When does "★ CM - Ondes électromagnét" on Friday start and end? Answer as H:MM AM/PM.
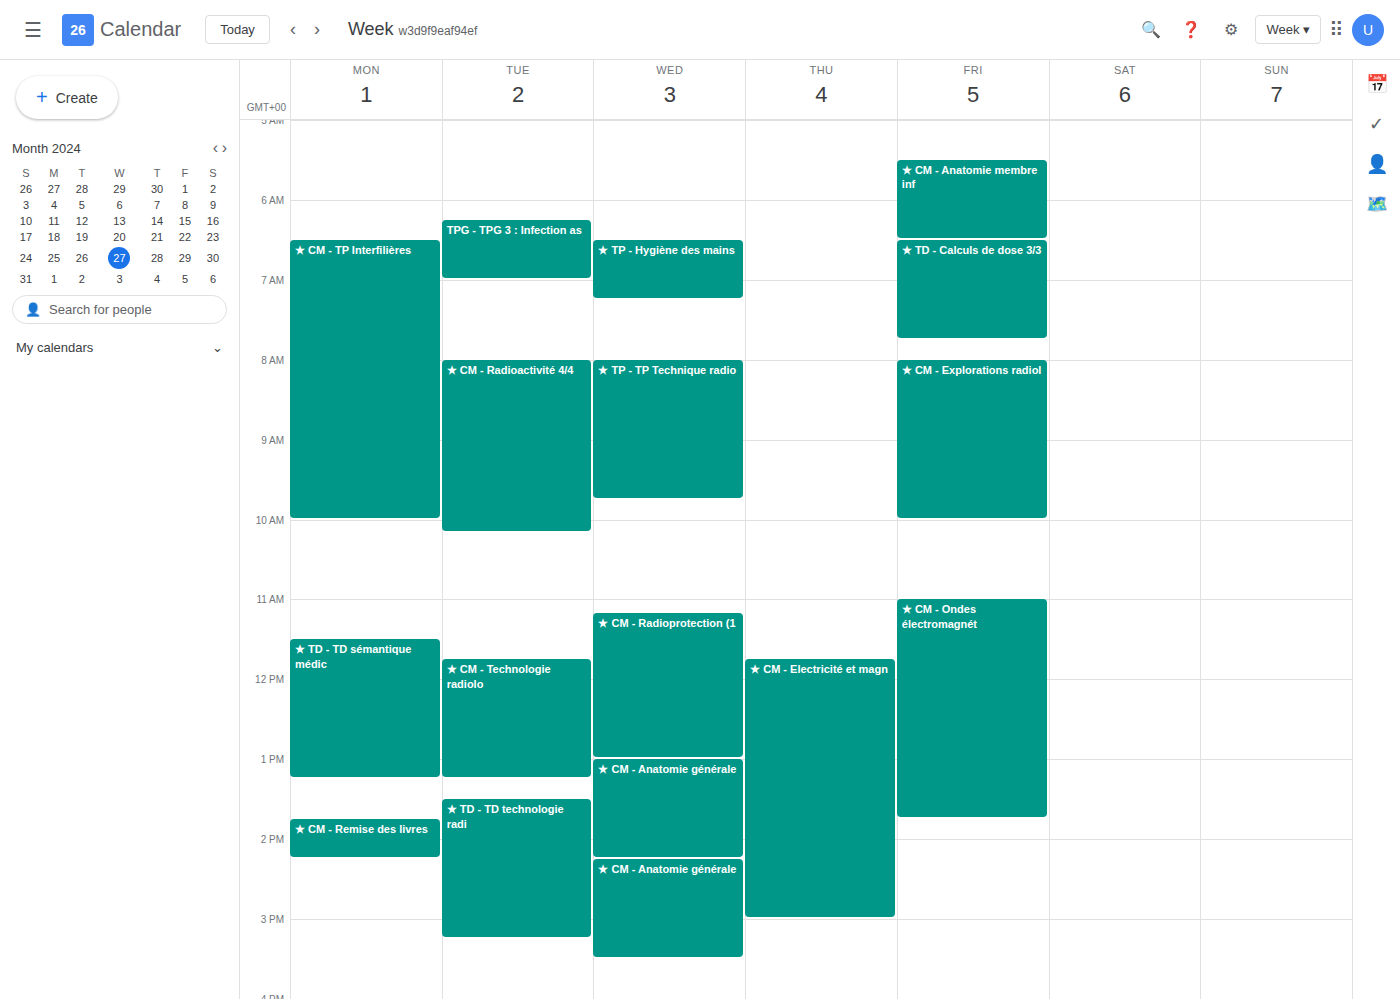
11:00 AM to 1:45 PM